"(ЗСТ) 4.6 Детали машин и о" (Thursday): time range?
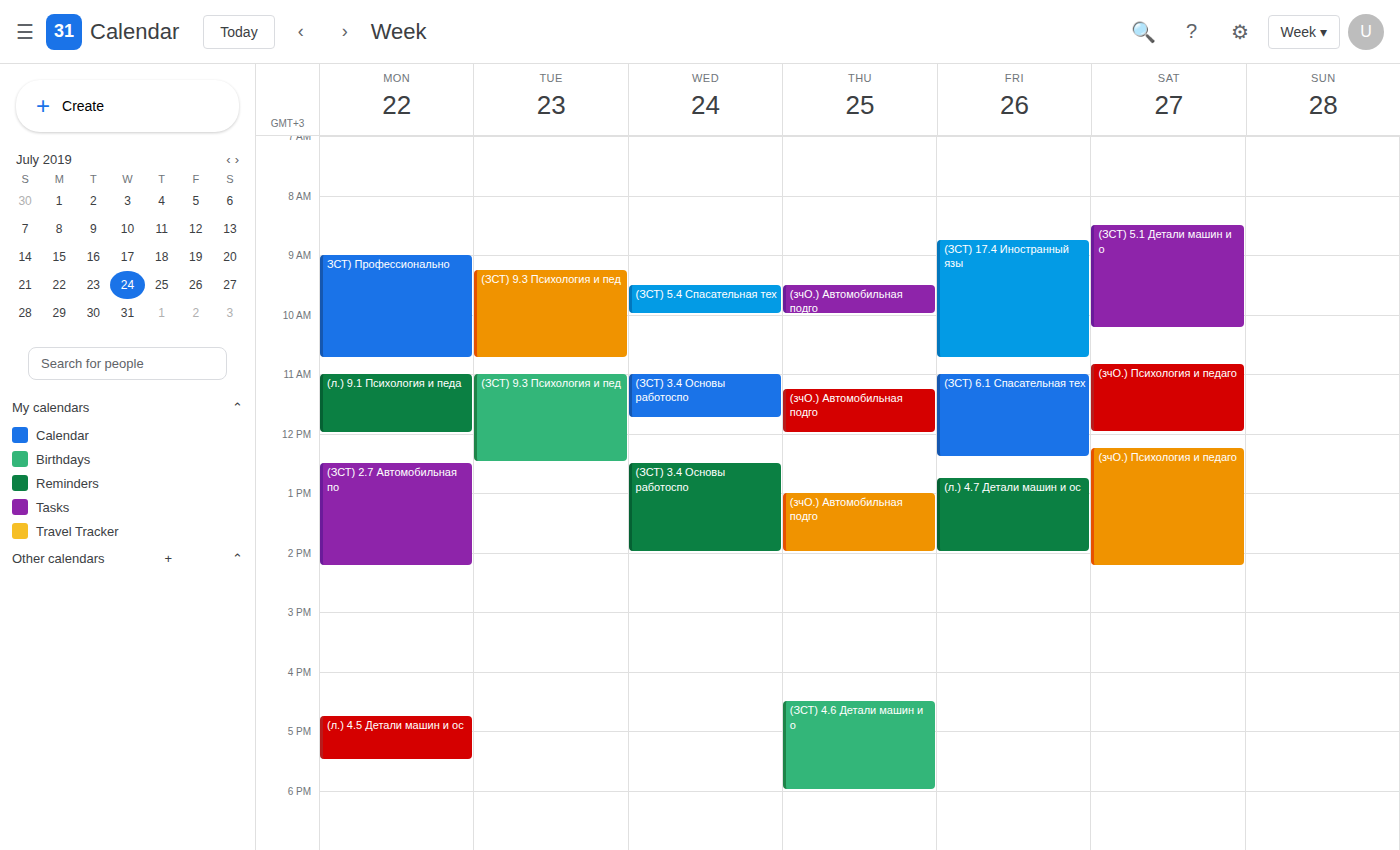
4:30 PM to 6:00 PM